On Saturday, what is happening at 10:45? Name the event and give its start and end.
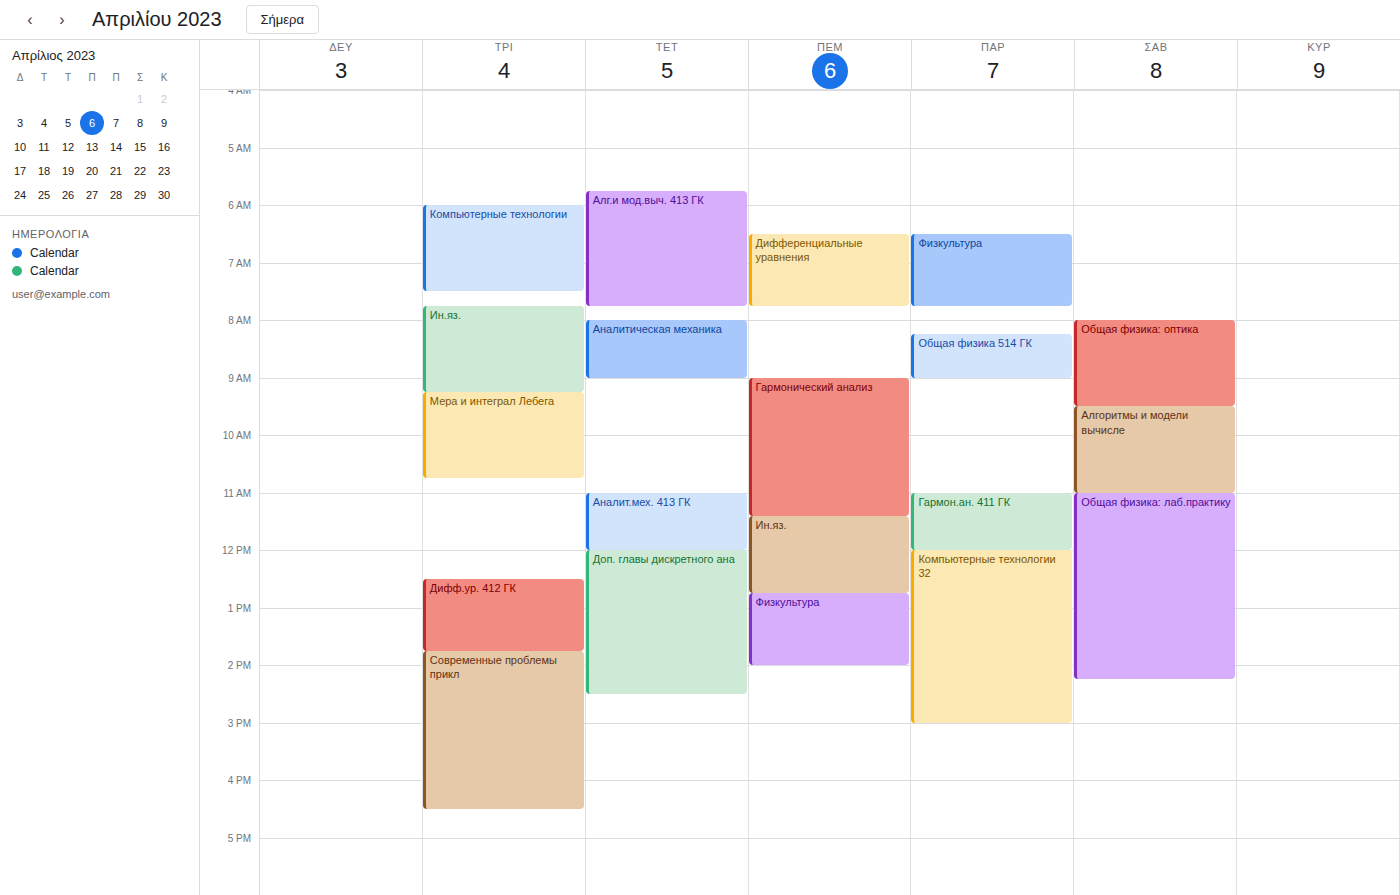
"Алгоритмы и модели вычисле", 09:30 to 11:00